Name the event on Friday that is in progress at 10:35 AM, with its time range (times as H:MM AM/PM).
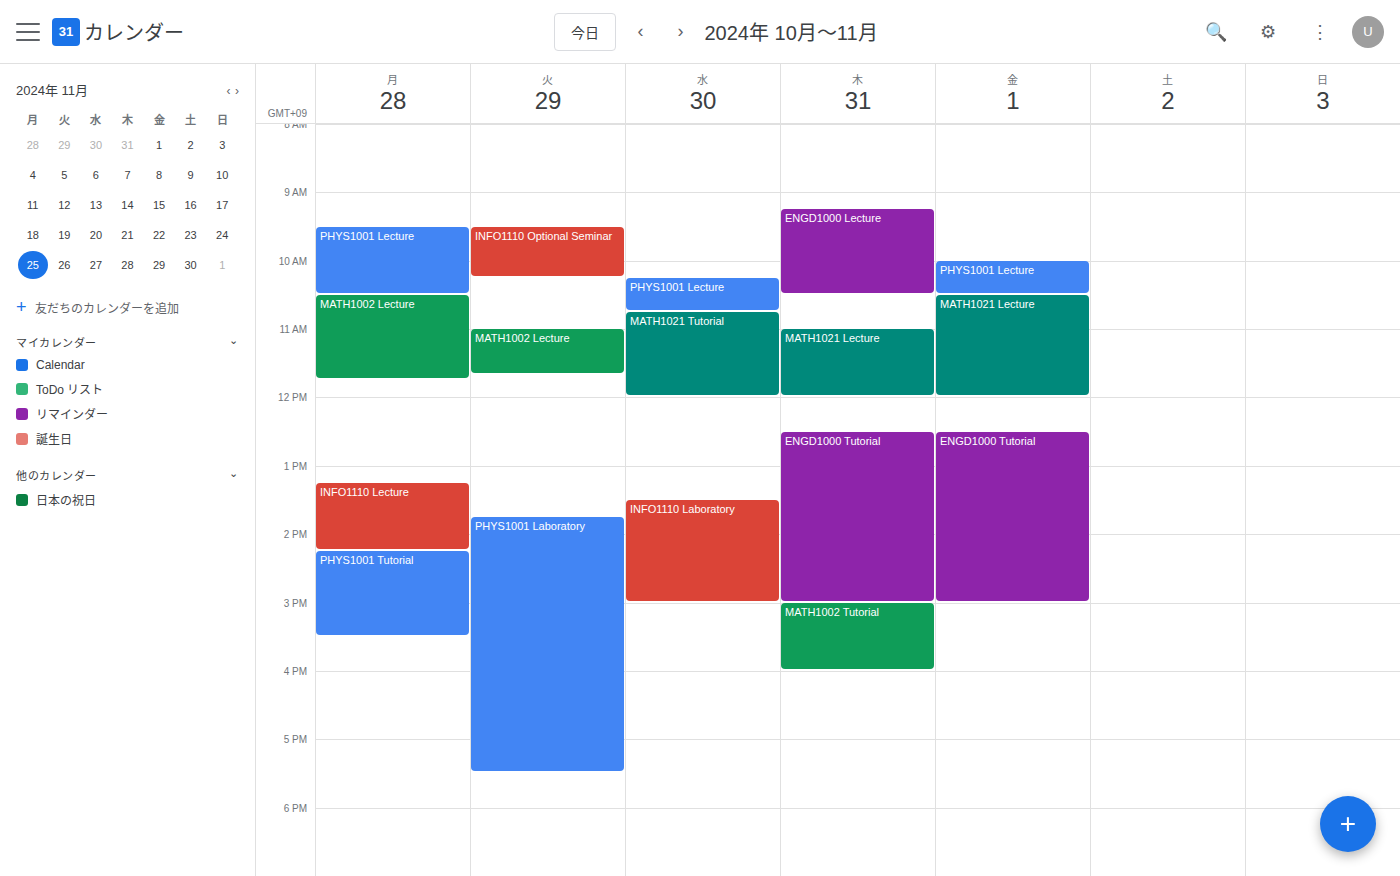
"MATH1021 Lecture", 10:30 AM to 12:00 PM